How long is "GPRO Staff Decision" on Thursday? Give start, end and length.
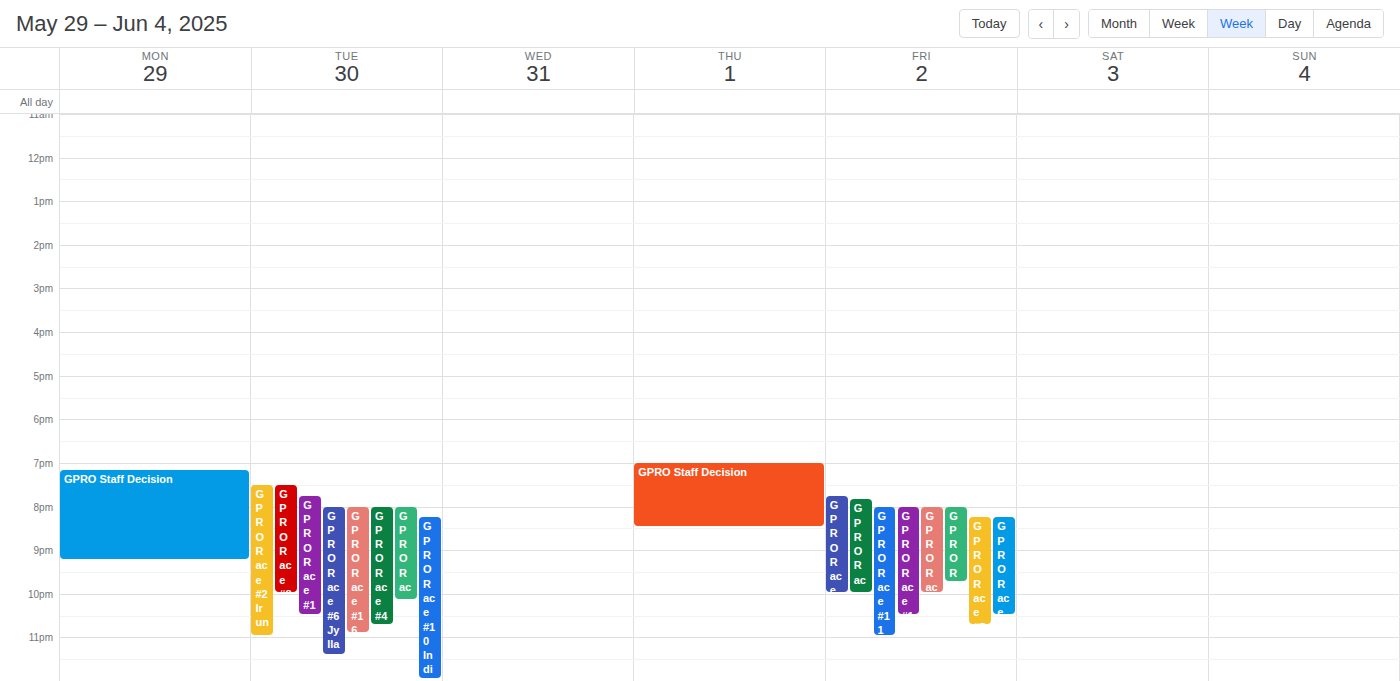
7:00 PM to 8:30 PM, 1 hour 30 minutes